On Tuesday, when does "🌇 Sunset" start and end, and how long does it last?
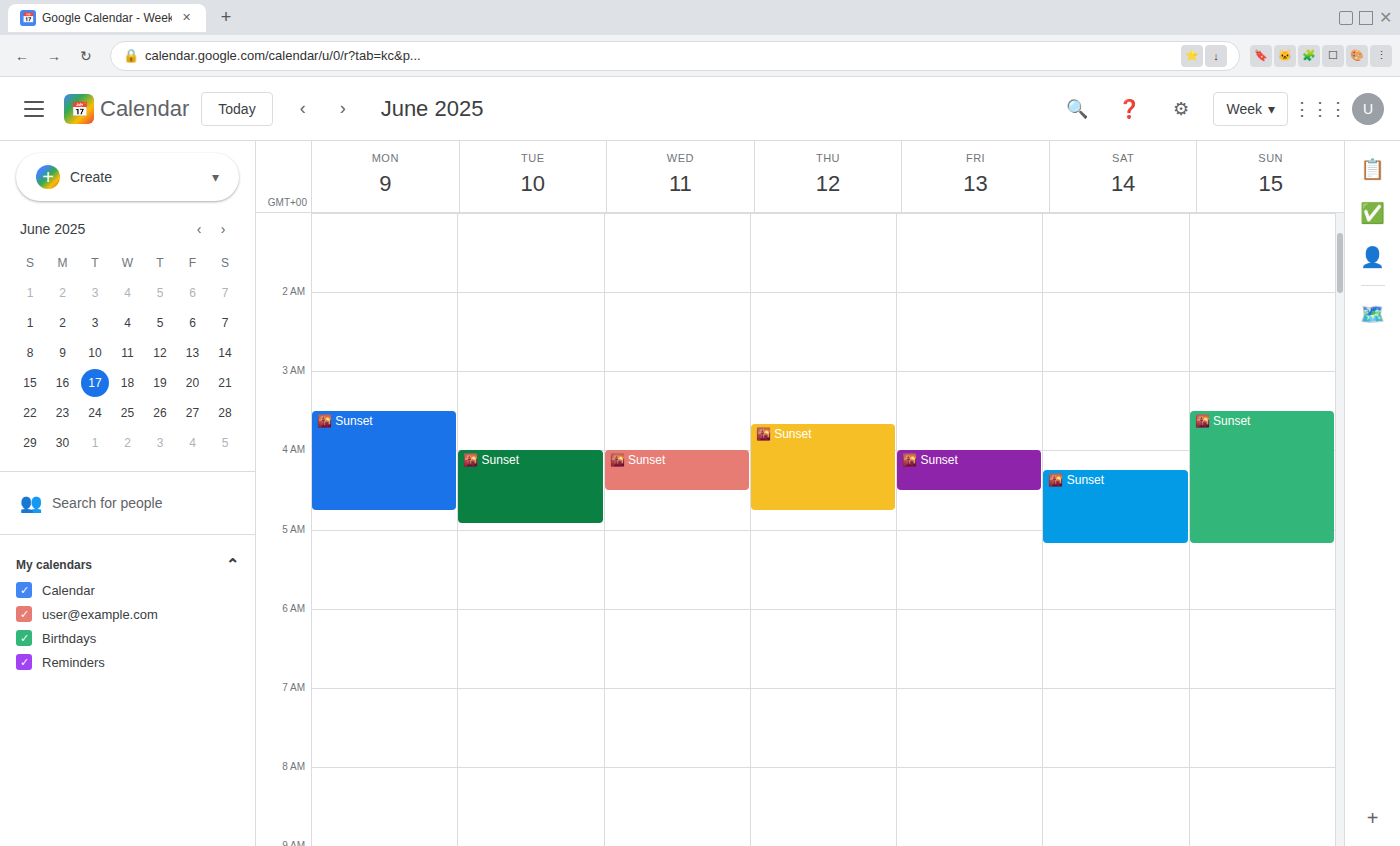
4:00 AM to 4:55 AM, 55 minutes